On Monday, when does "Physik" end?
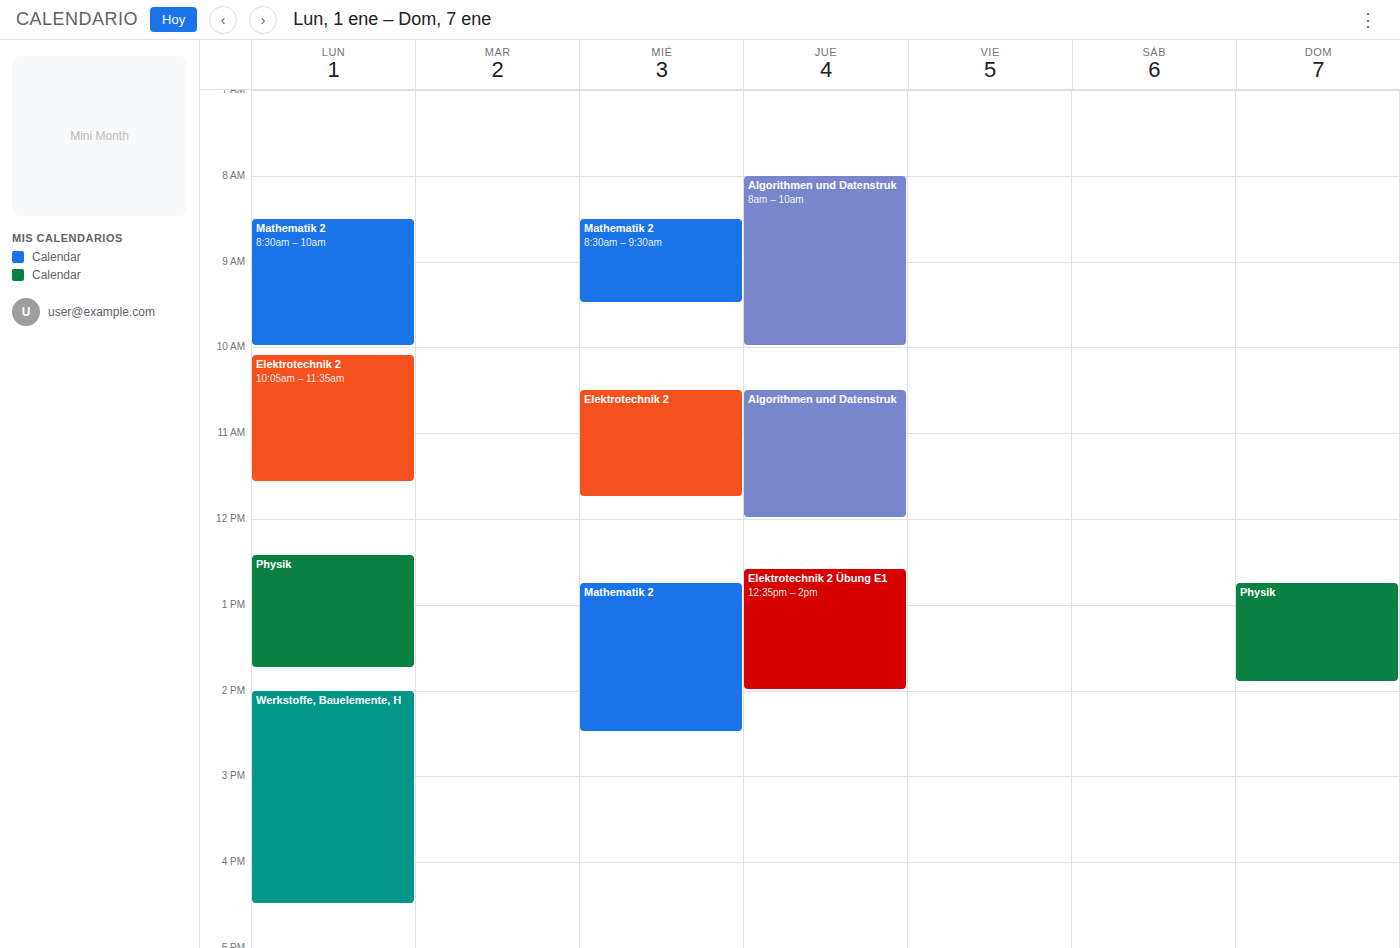
1:45 PM